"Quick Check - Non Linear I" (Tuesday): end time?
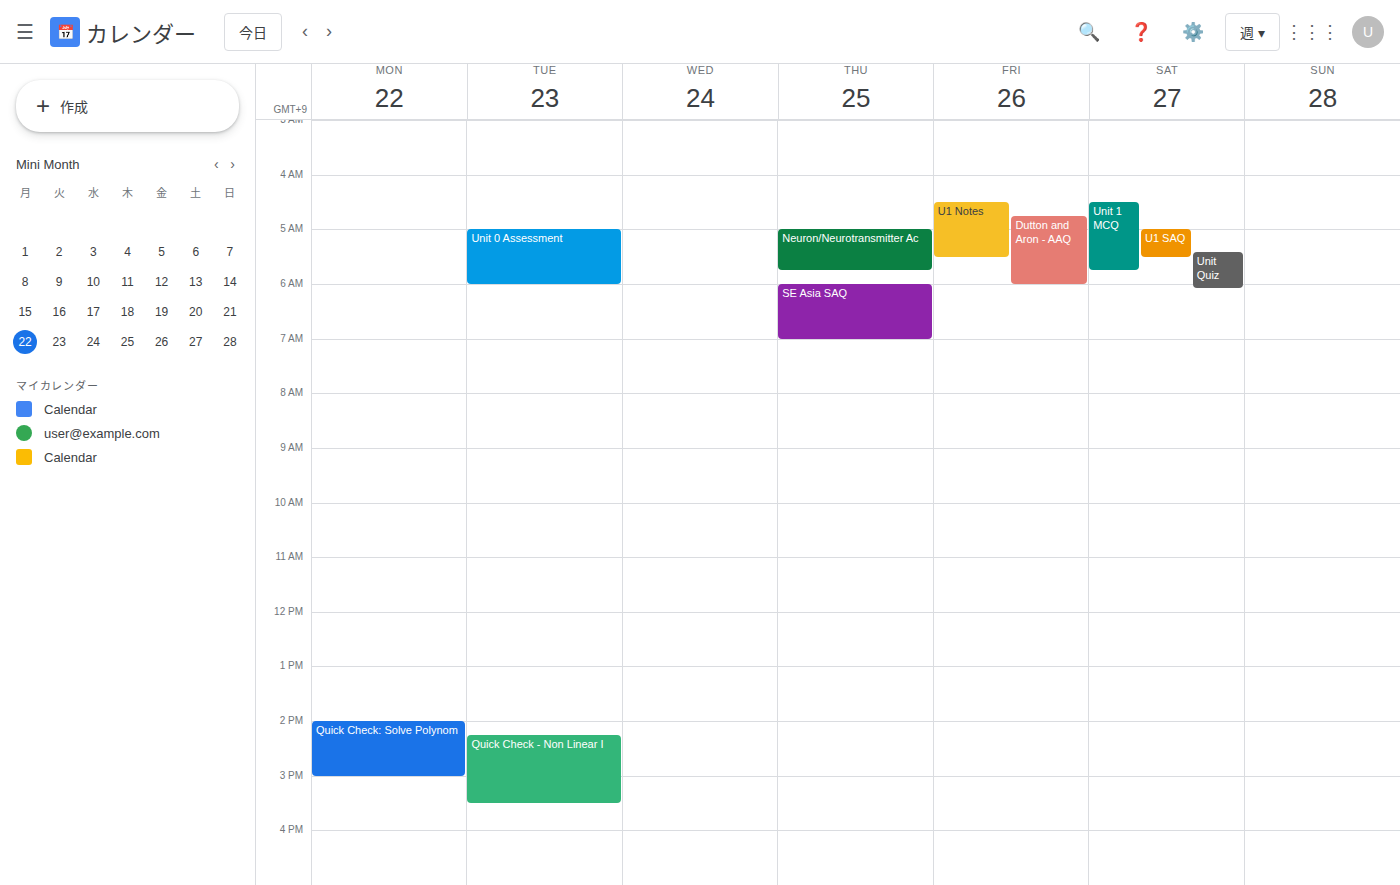
3:30 PM